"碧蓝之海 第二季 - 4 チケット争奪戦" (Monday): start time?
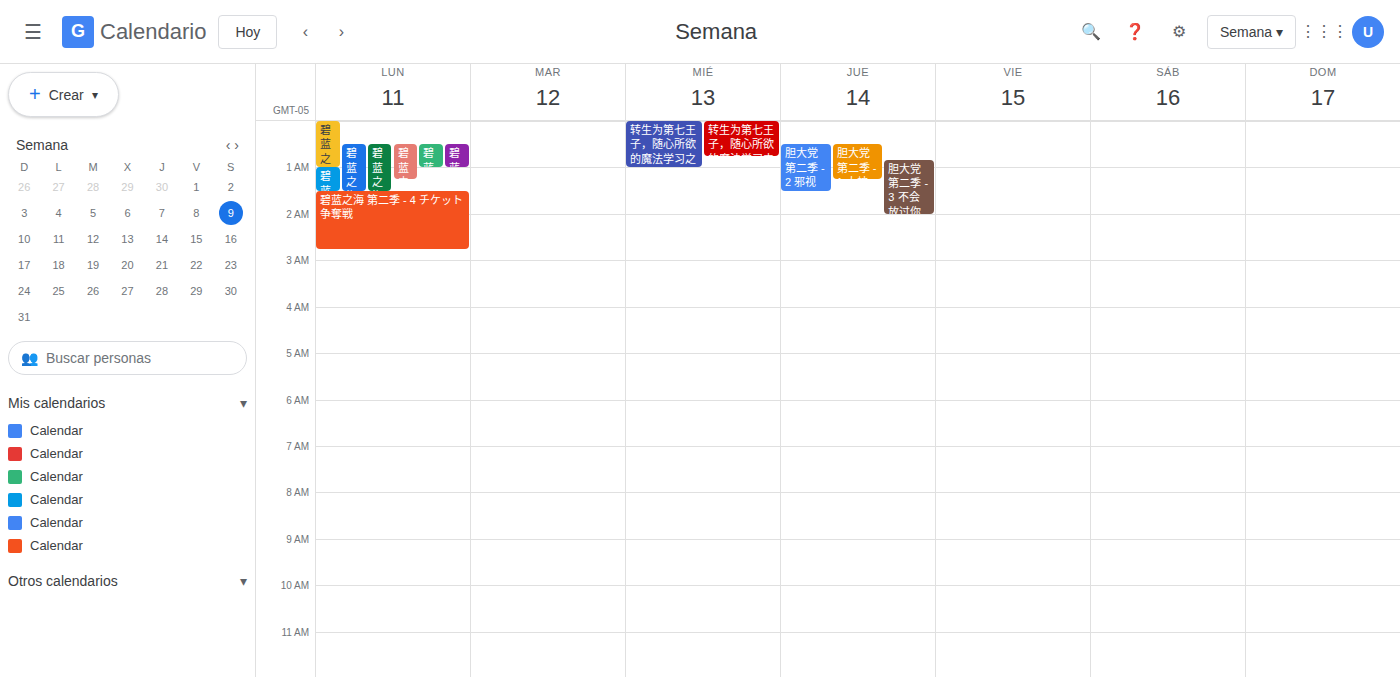
1:30 AM